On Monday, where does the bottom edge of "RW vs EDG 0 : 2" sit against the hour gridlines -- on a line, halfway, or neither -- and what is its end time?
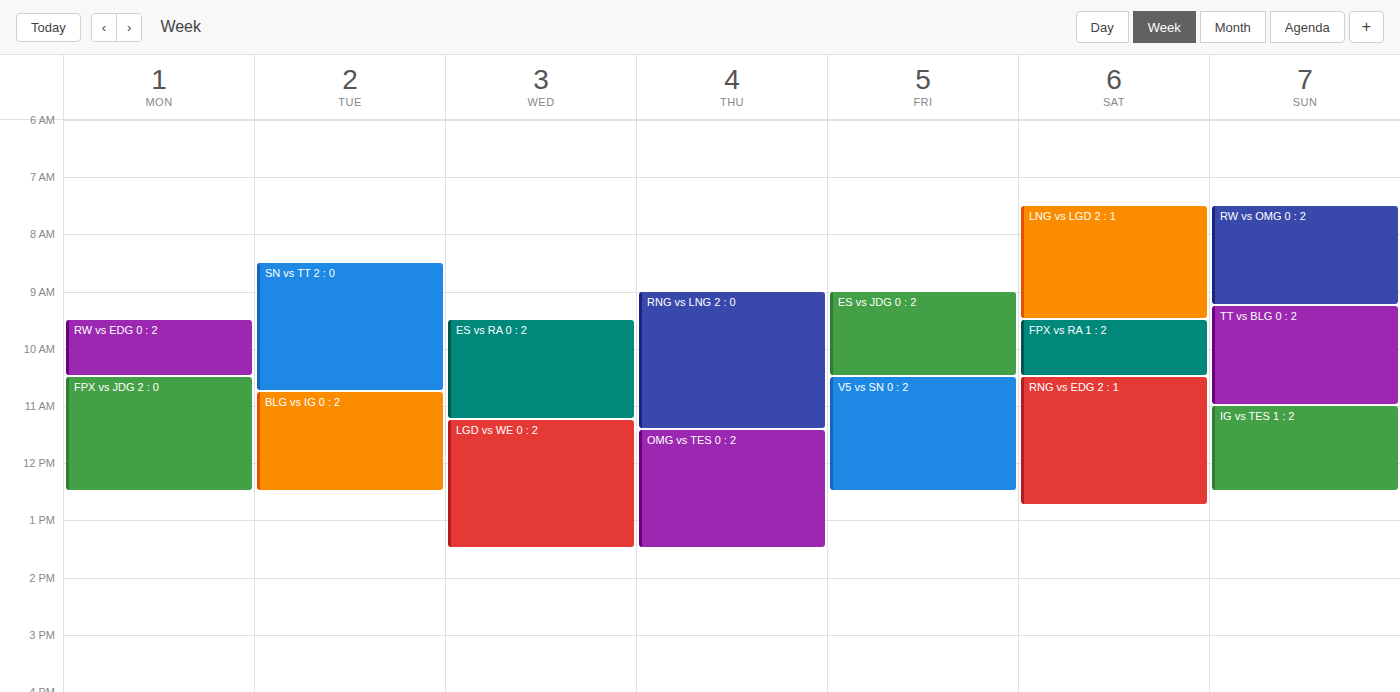
10:30 AM -- halfway between the 10 AM and 11 AM lines.